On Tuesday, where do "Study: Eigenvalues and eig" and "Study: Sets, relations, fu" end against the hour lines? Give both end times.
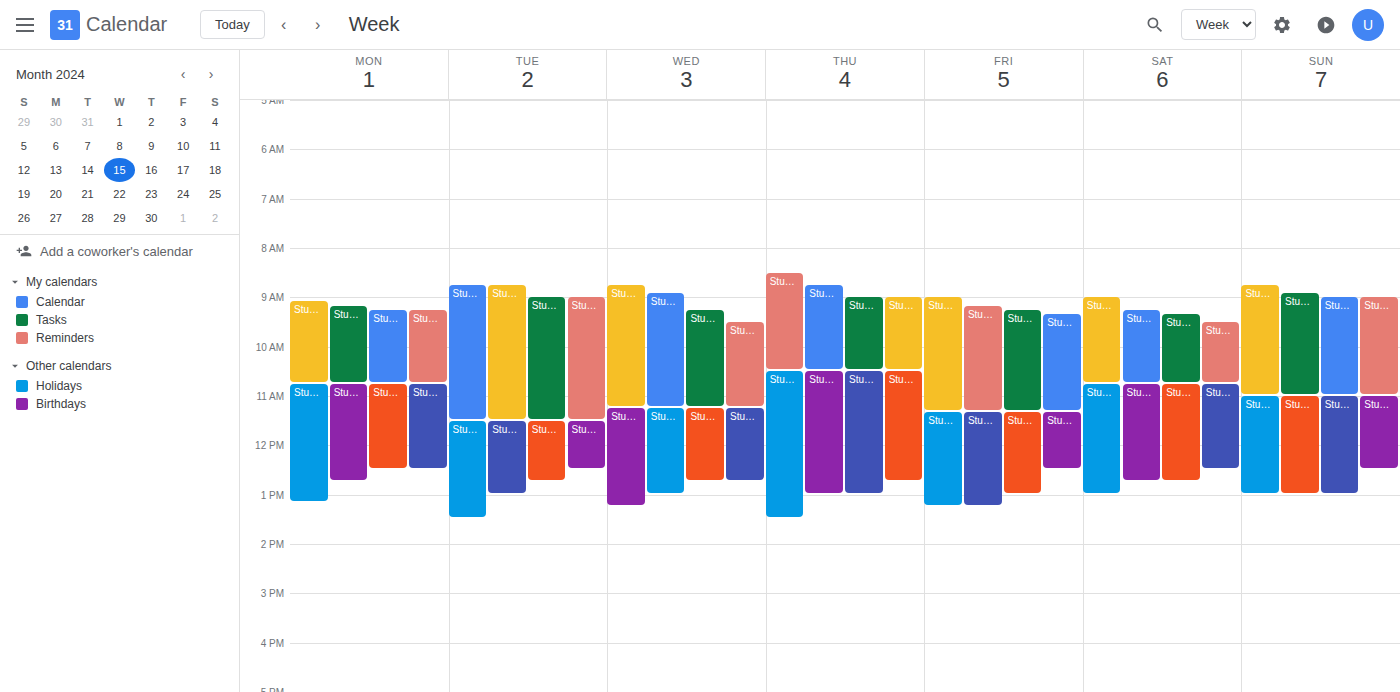
"Study: Eigenvalues and eig": 12:30 PM, halfway between the 12 PM and 1 PM lines. "Study: Sets, relations, fu": 1:00 PM, exactly on the 1 PM line.